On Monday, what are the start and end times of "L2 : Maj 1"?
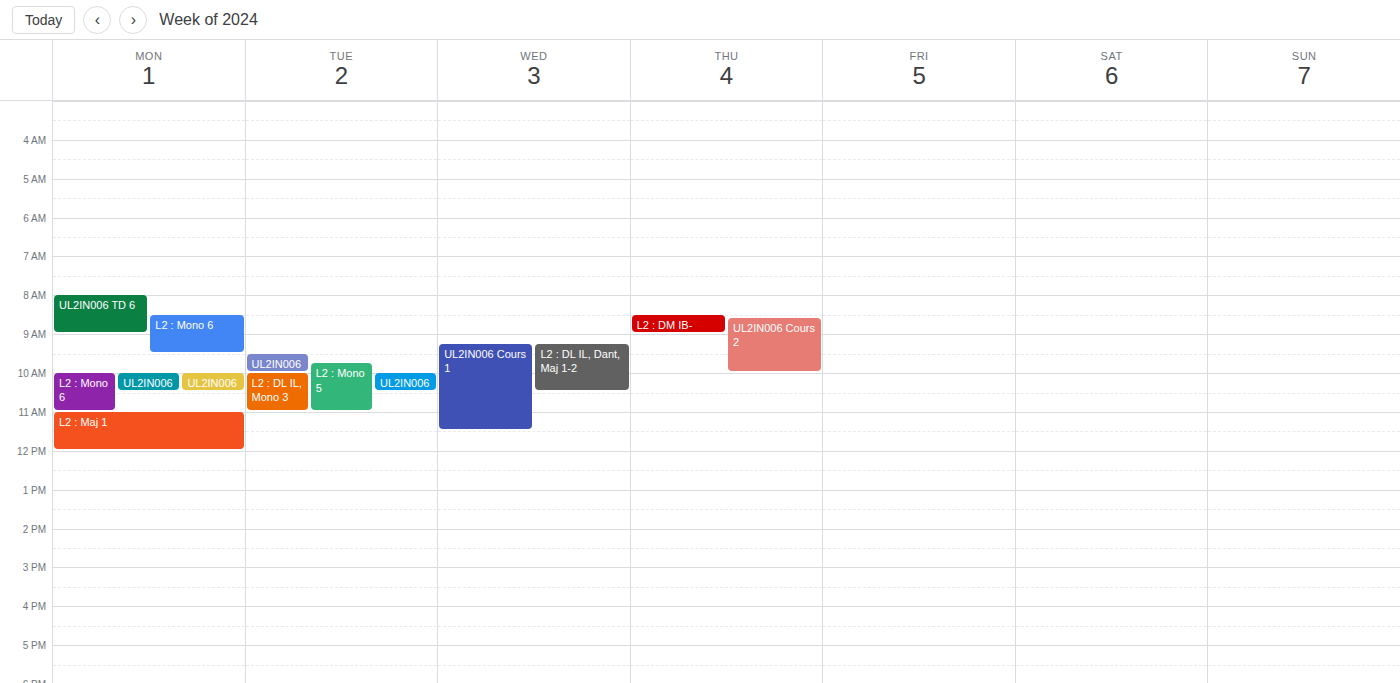
11:00 AM to 12:00 PM